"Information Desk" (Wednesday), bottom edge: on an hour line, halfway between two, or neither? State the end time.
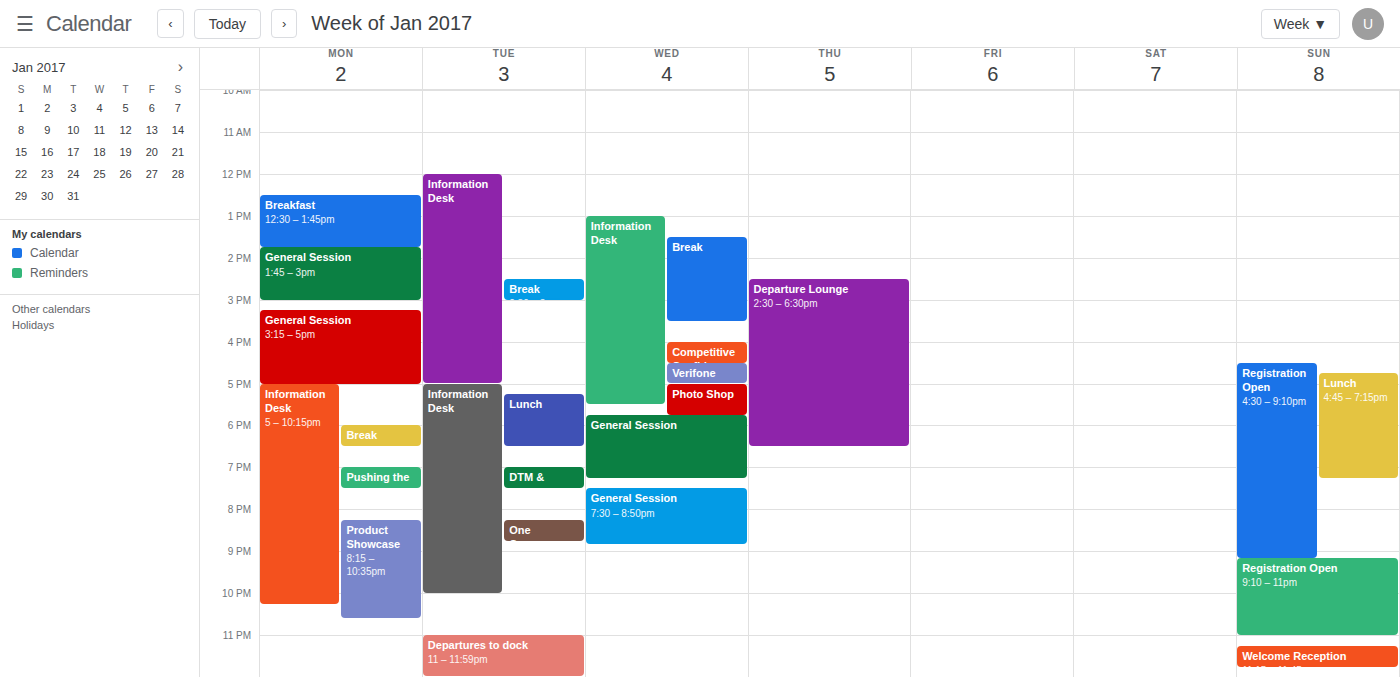
5:30 PM -- halfway between the 5 PM and 6 PM lines.